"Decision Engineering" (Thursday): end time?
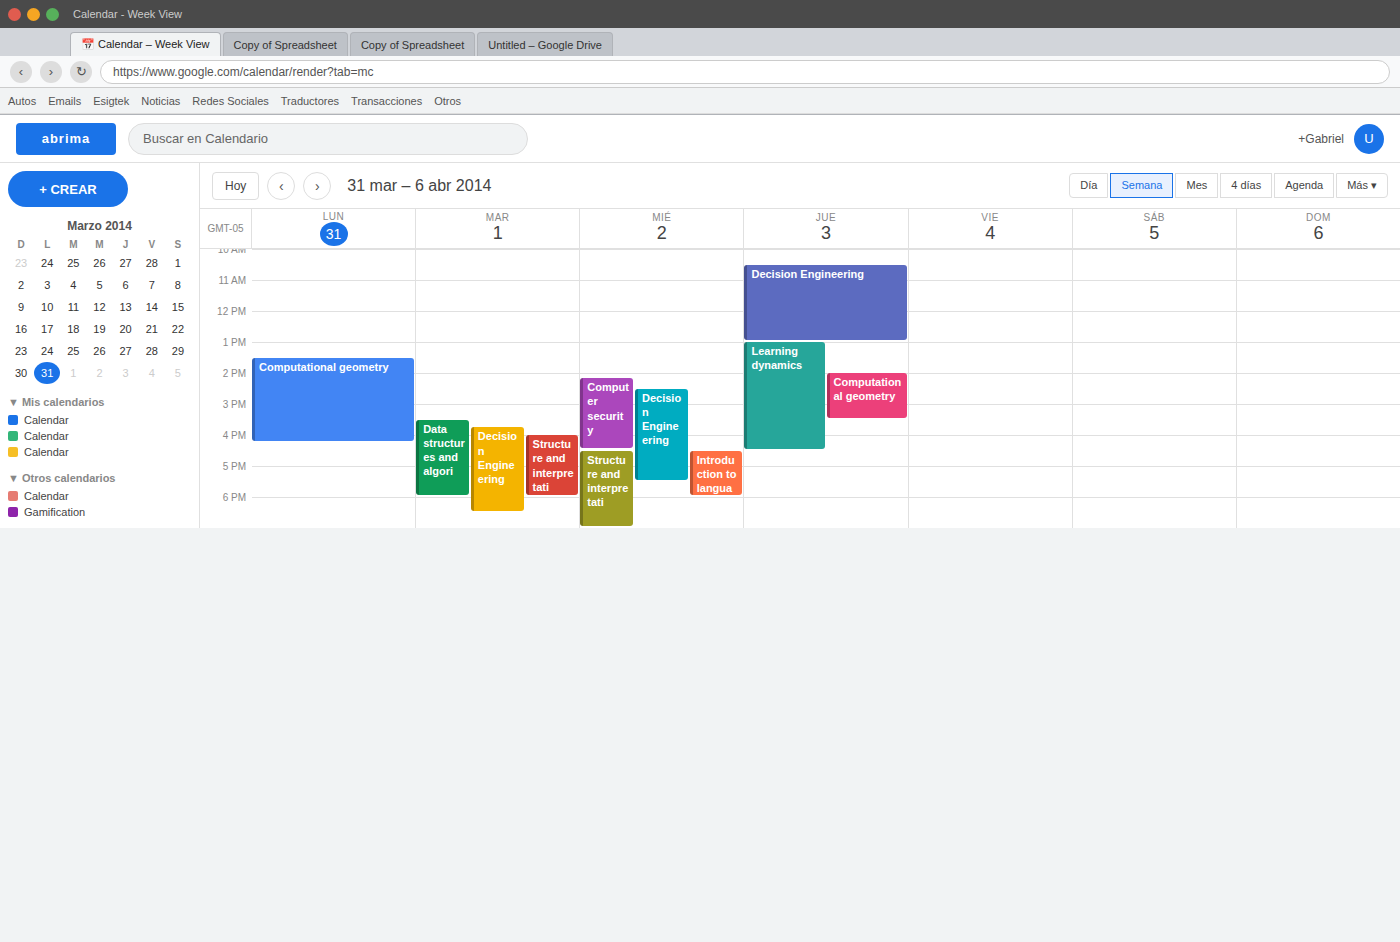
1:00 PM